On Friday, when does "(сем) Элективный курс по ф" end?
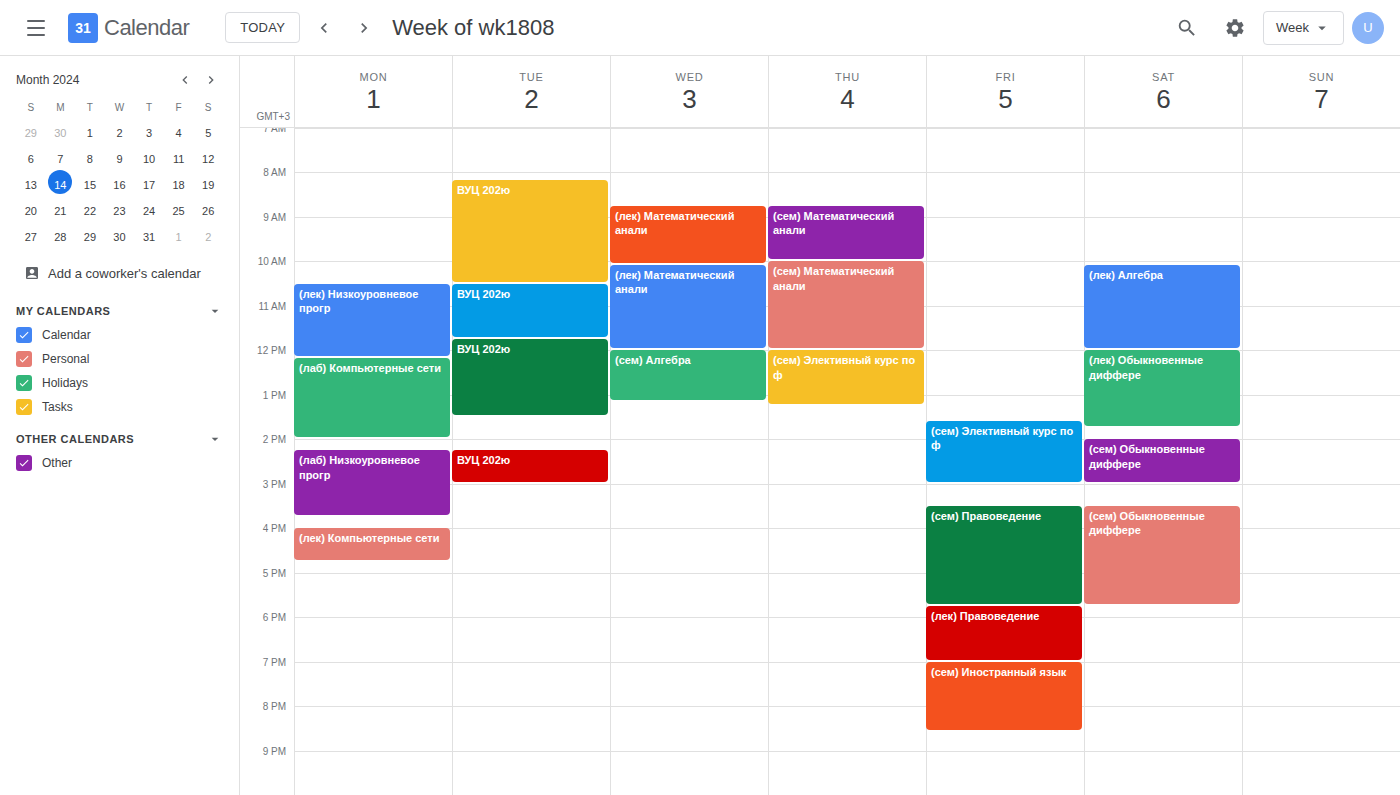
3:00 PM